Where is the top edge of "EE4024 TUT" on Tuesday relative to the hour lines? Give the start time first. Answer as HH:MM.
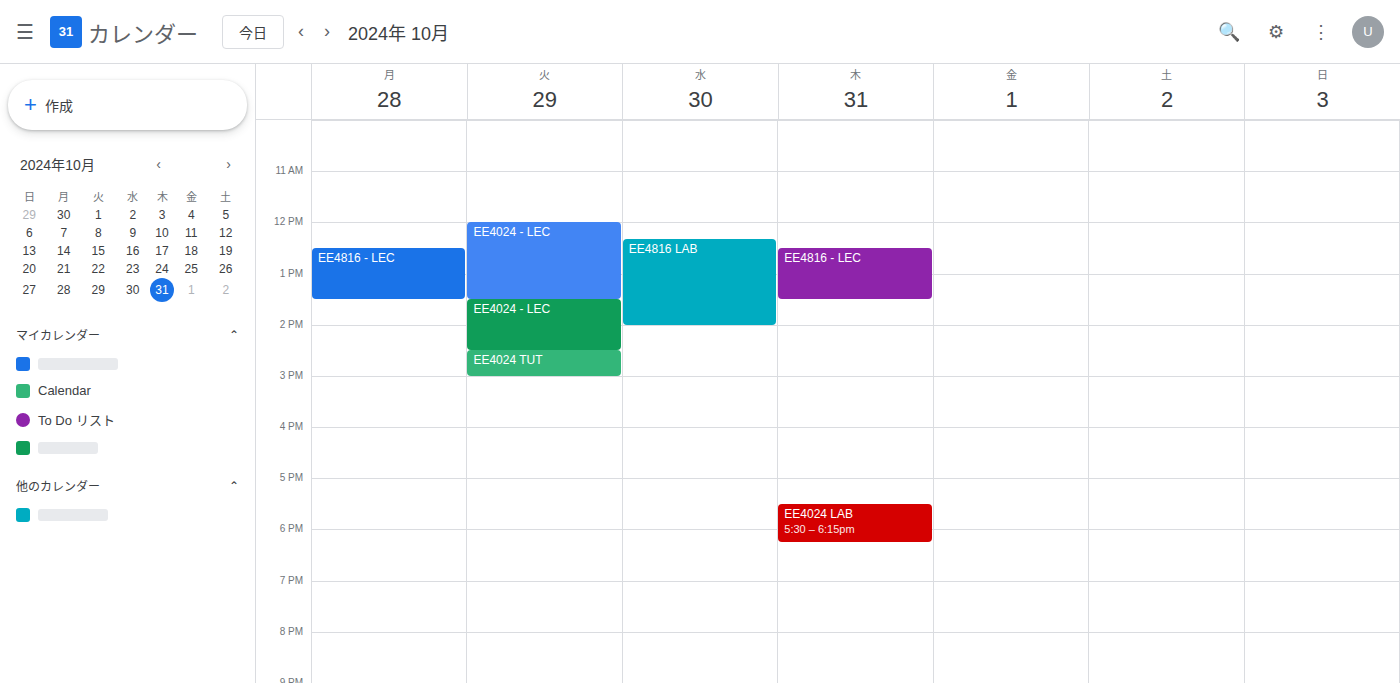
14:30 -- halfway between the 14:00 and 15:00 lines.